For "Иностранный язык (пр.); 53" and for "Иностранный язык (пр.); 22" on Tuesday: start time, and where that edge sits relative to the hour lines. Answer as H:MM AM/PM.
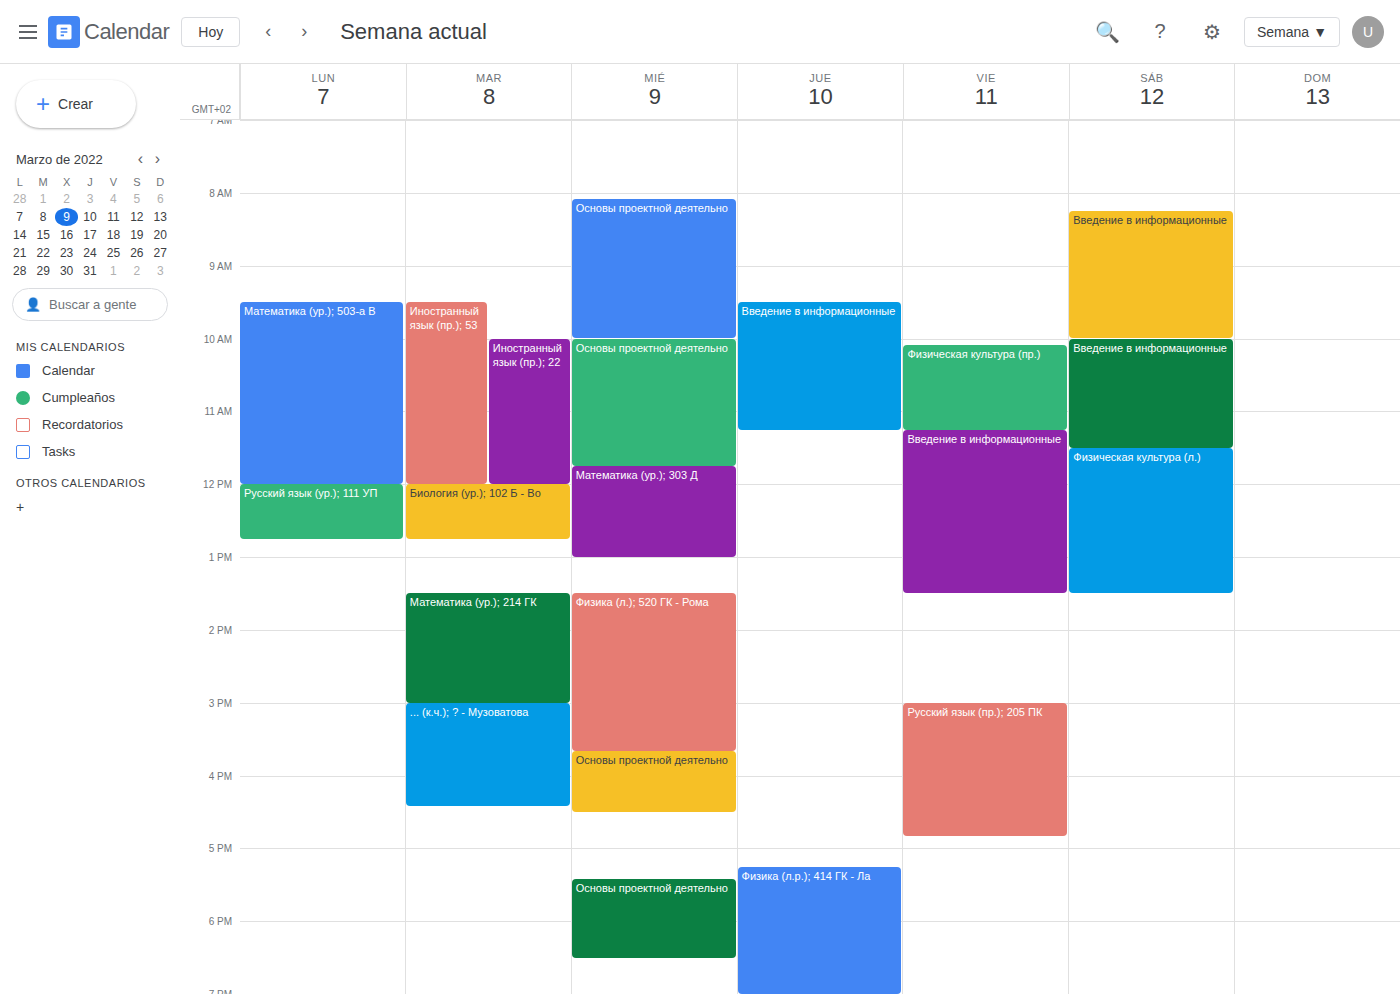
"Иностранный язык (пр.); 53": 9:30 AM, halfway between the 9 AM and 10 AM lines. "Иностранный язык (пр.); 22": 10:00 AM, exactly on the 10 AM line.